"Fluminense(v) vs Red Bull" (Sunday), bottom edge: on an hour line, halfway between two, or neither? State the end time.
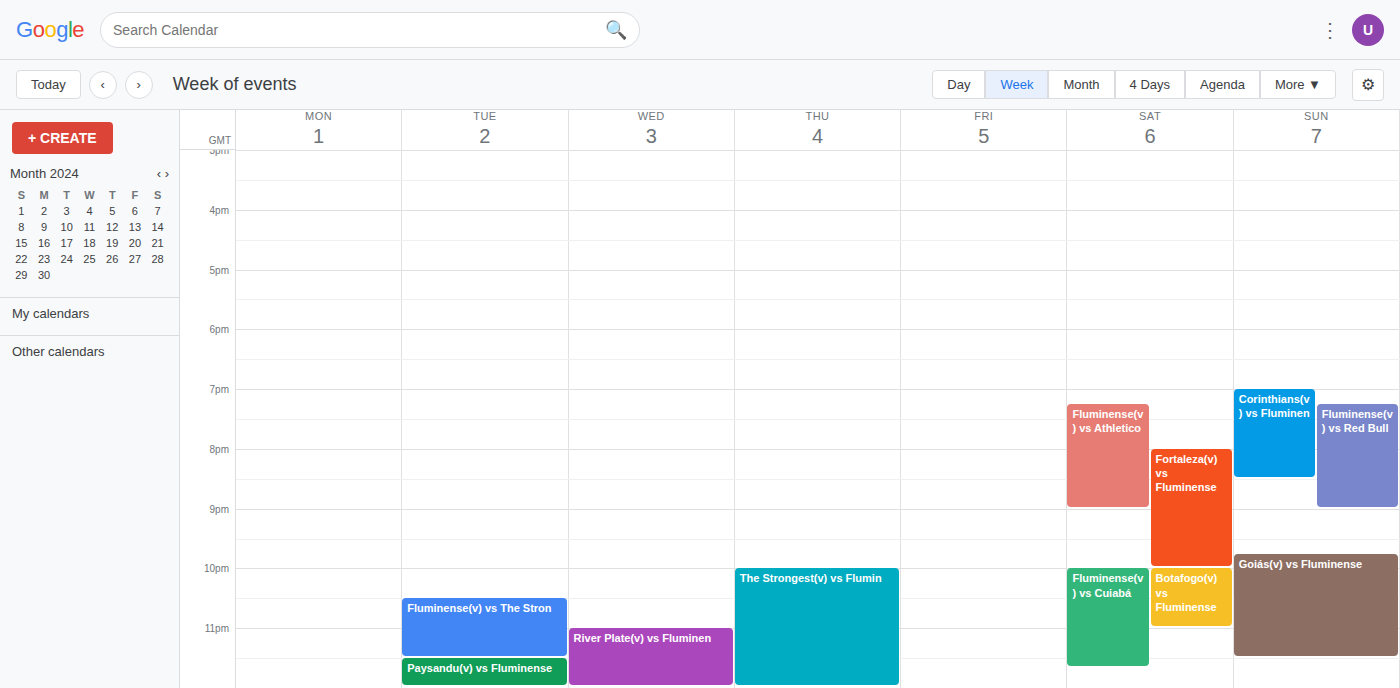
9:00 PM -- exactly on the 9 PM line.